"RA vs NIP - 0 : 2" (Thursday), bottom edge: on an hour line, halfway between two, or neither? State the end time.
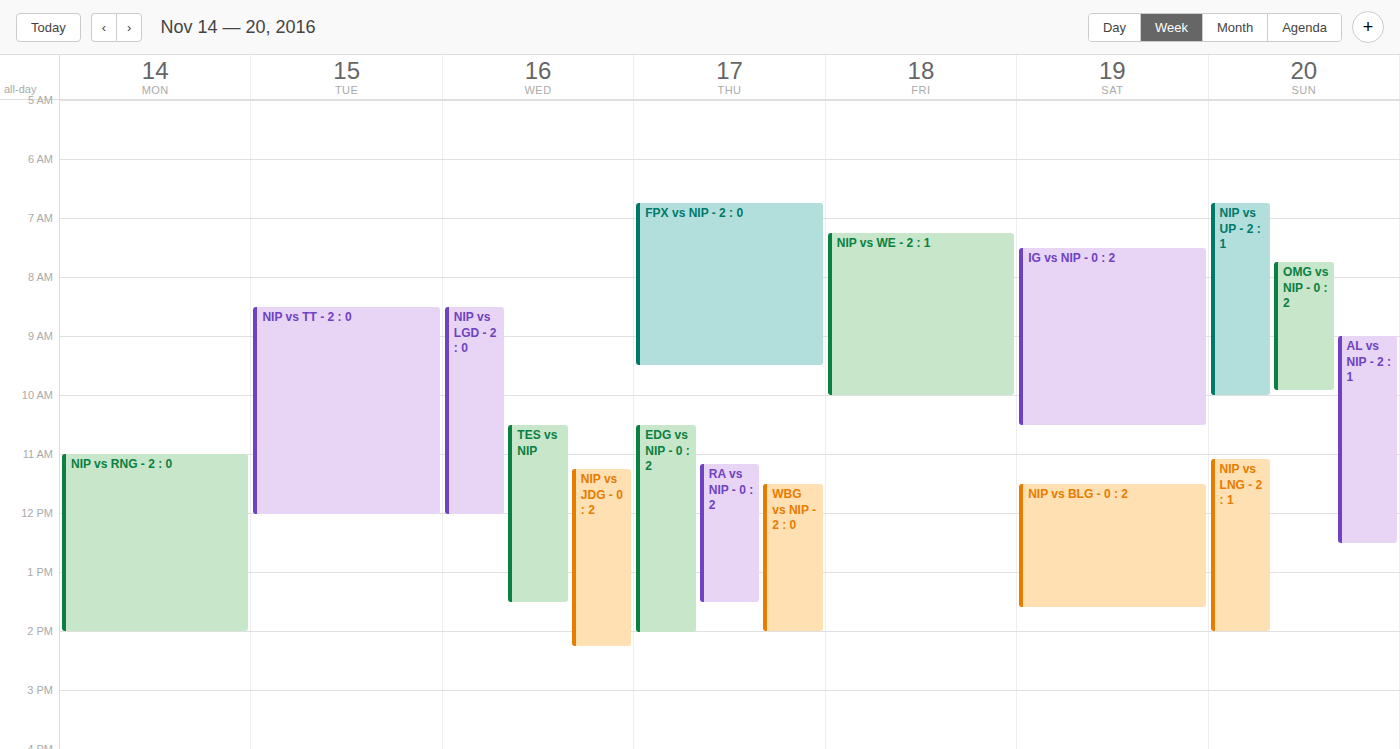
13:30 -- halfway between the 13:00 and 14:00 lines.